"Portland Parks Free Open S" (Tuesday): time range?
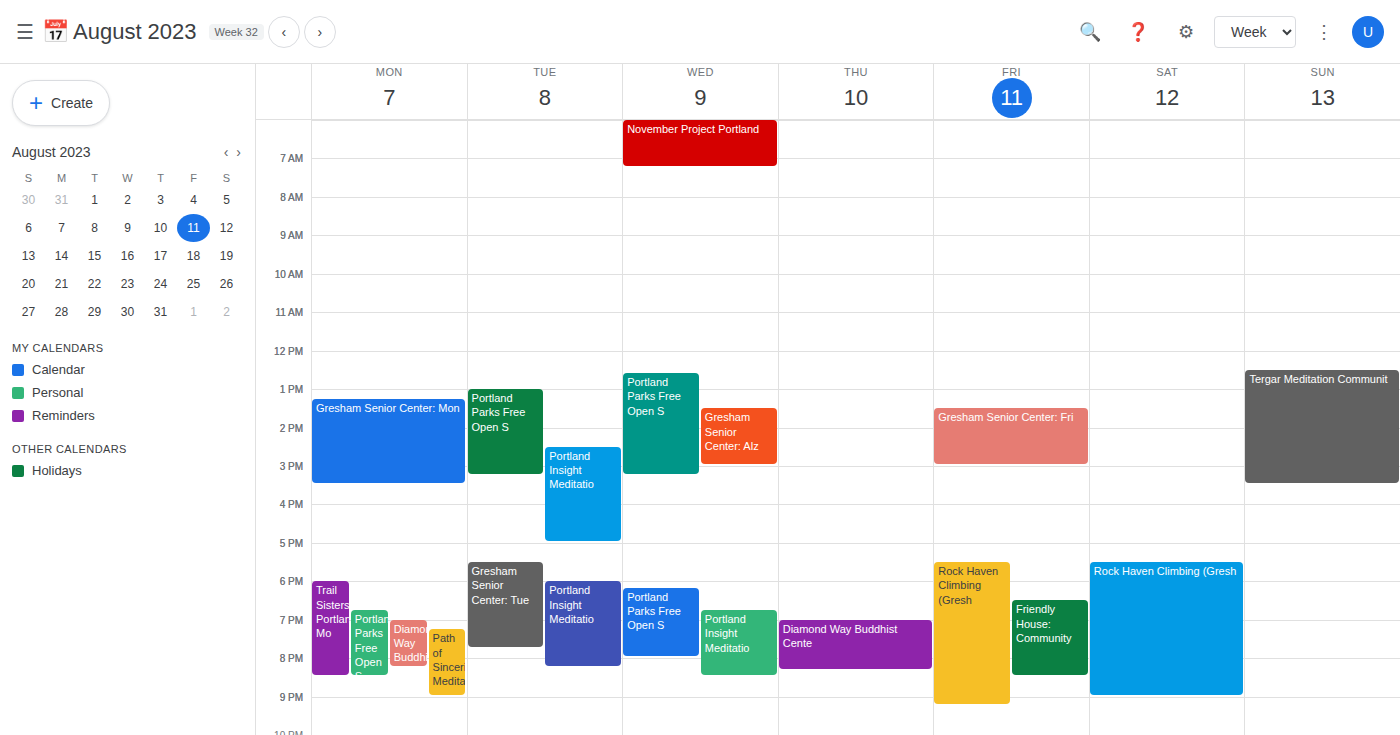
13:00 to 15:15